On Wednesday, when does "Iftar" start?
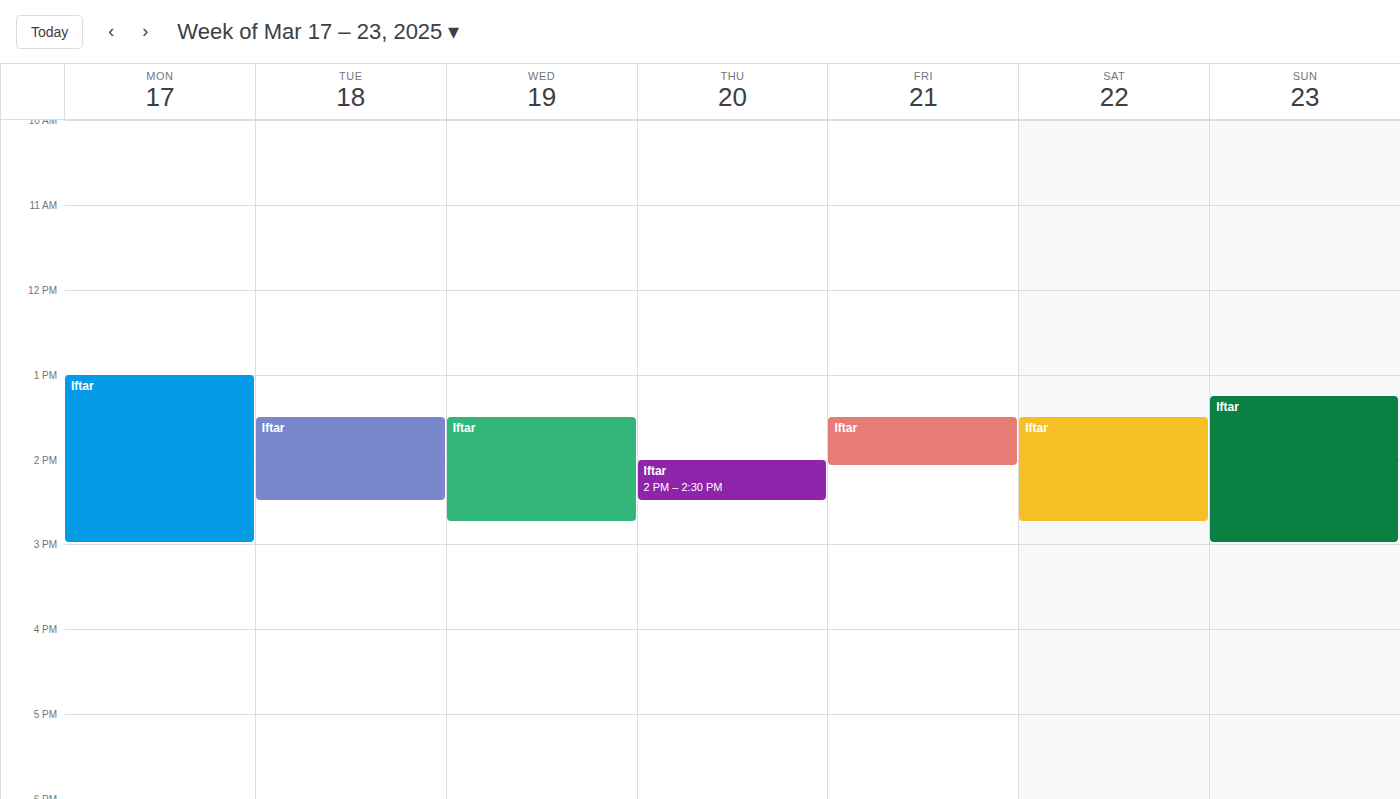
1:30 PM